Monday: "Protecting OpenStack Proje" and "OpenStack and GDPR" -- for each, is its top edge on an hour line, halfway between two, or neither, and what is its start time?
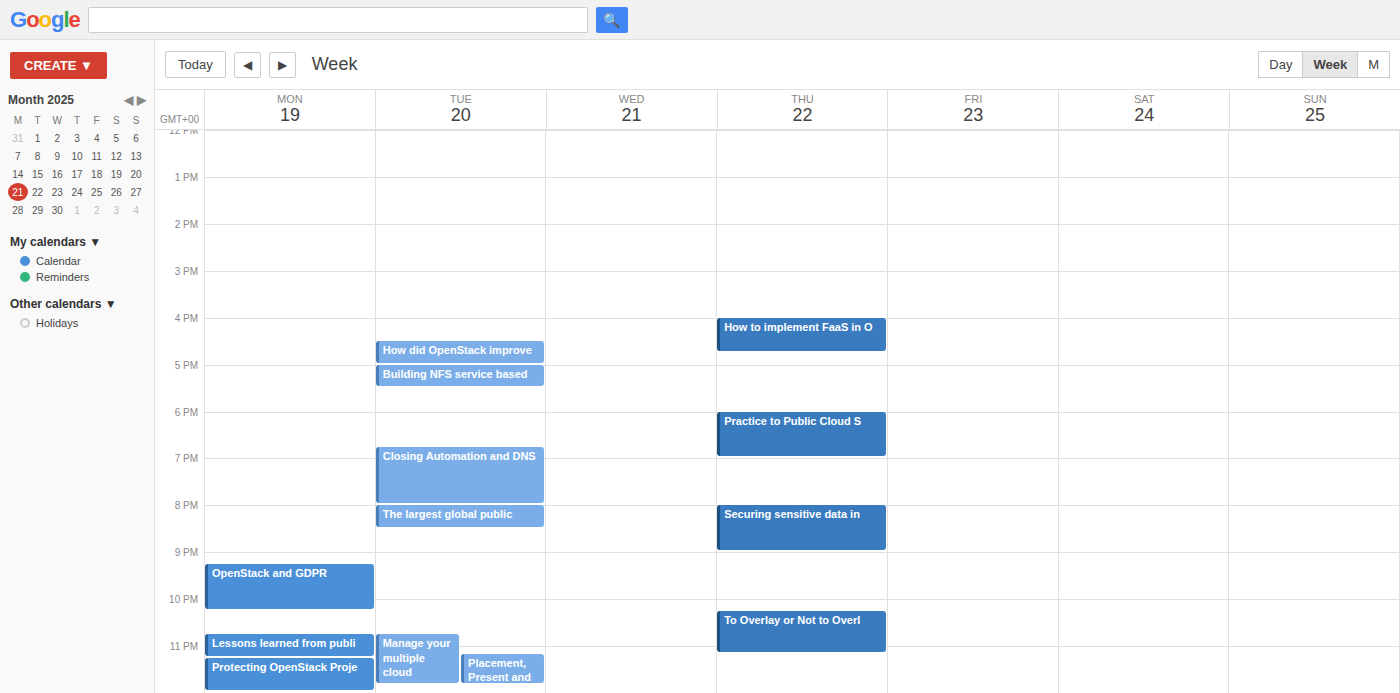
"Protecting OpenStack Proje": 11:15 PM, neither: a quarter of the way from the 11 PM line to the 12 AM line. "OpenStack and GDPR": 9:15 PM, neither: a quarter of the way from the 9 PM line to the 10 PM line.